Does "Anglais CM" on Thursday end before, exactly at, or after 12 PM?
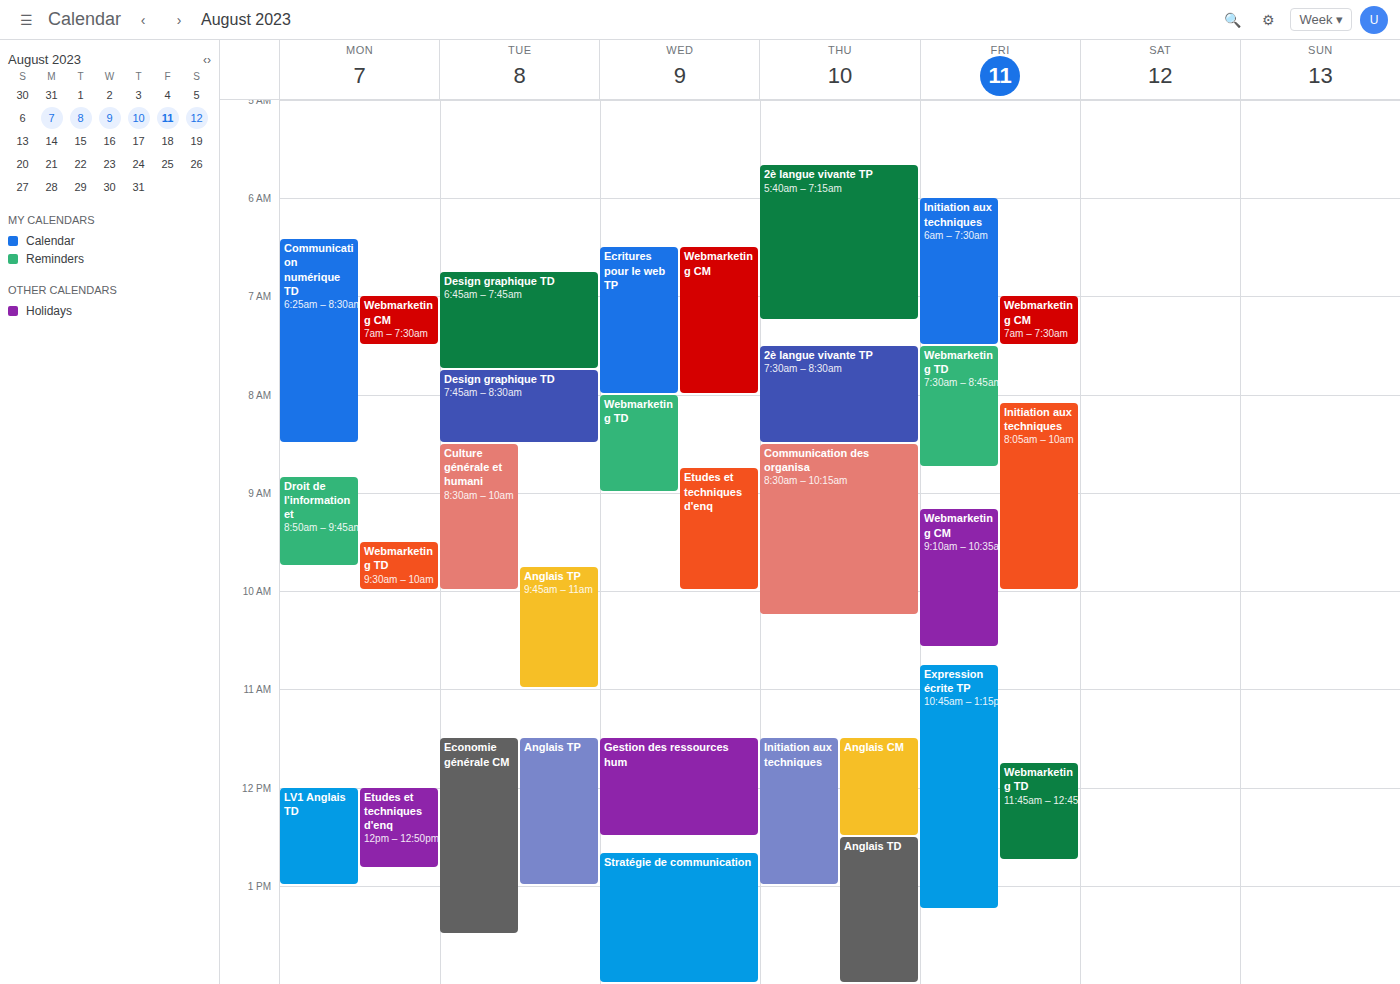
12:30 PM -- after 12 PM, 30 minutes below the 12 PM line.